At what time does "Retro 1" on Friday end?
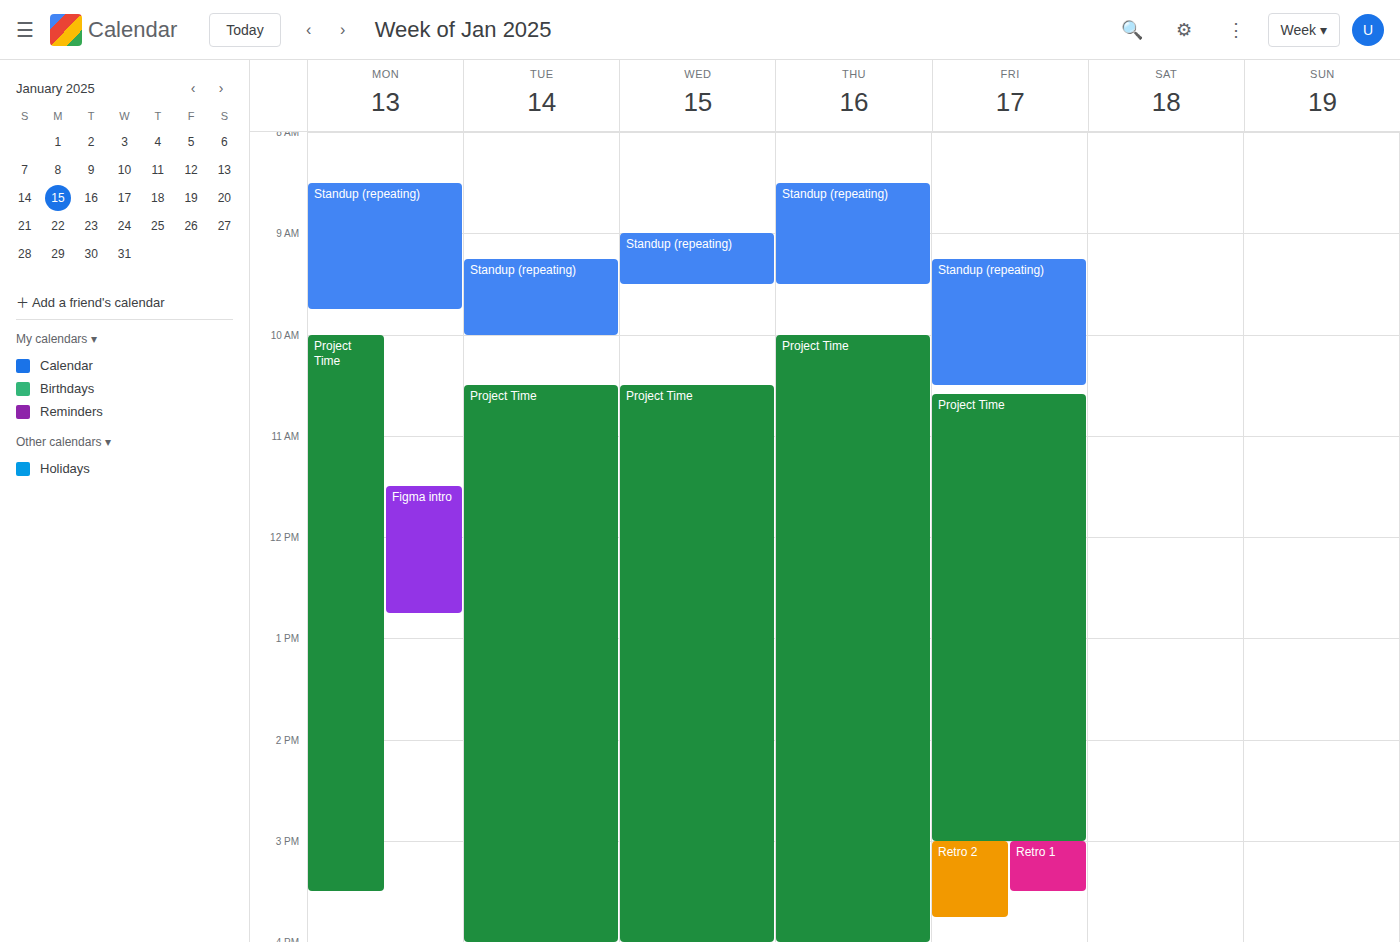
3:30 PM